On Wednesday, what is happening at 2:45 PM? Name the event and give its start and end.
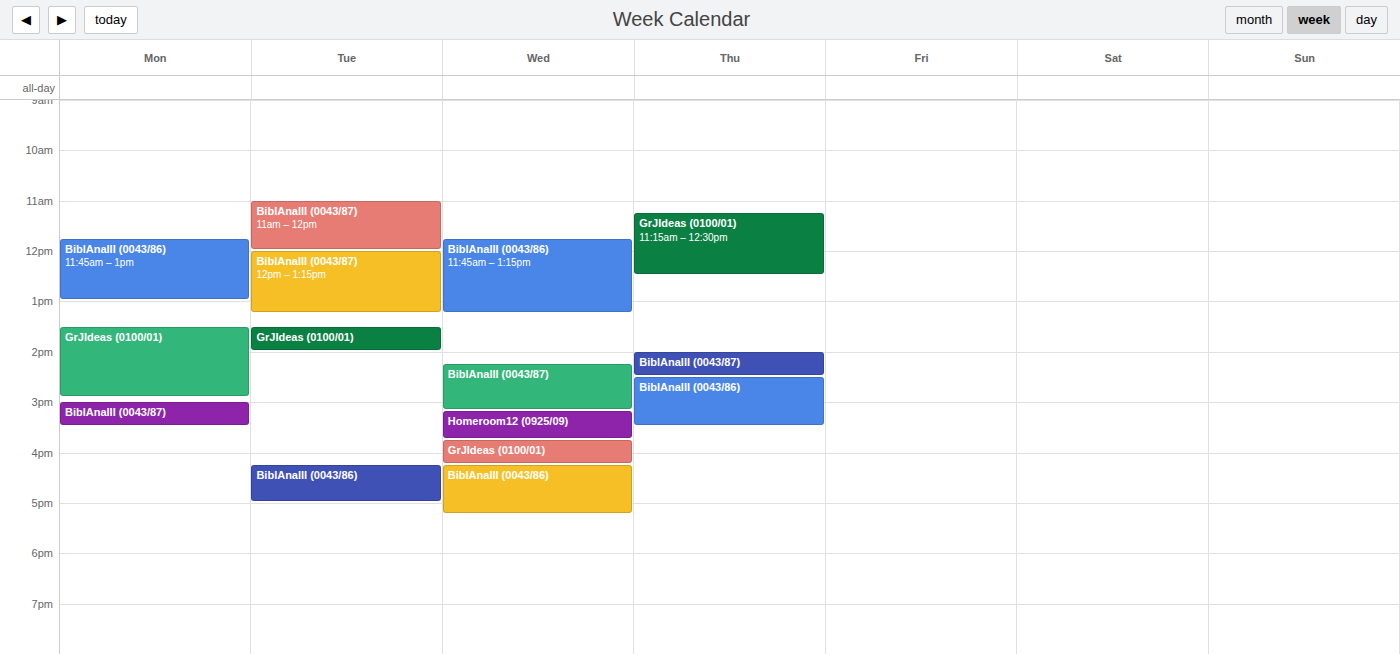
"BiblAnalII (0043/87)", 2:15 PM to 3:10 PM